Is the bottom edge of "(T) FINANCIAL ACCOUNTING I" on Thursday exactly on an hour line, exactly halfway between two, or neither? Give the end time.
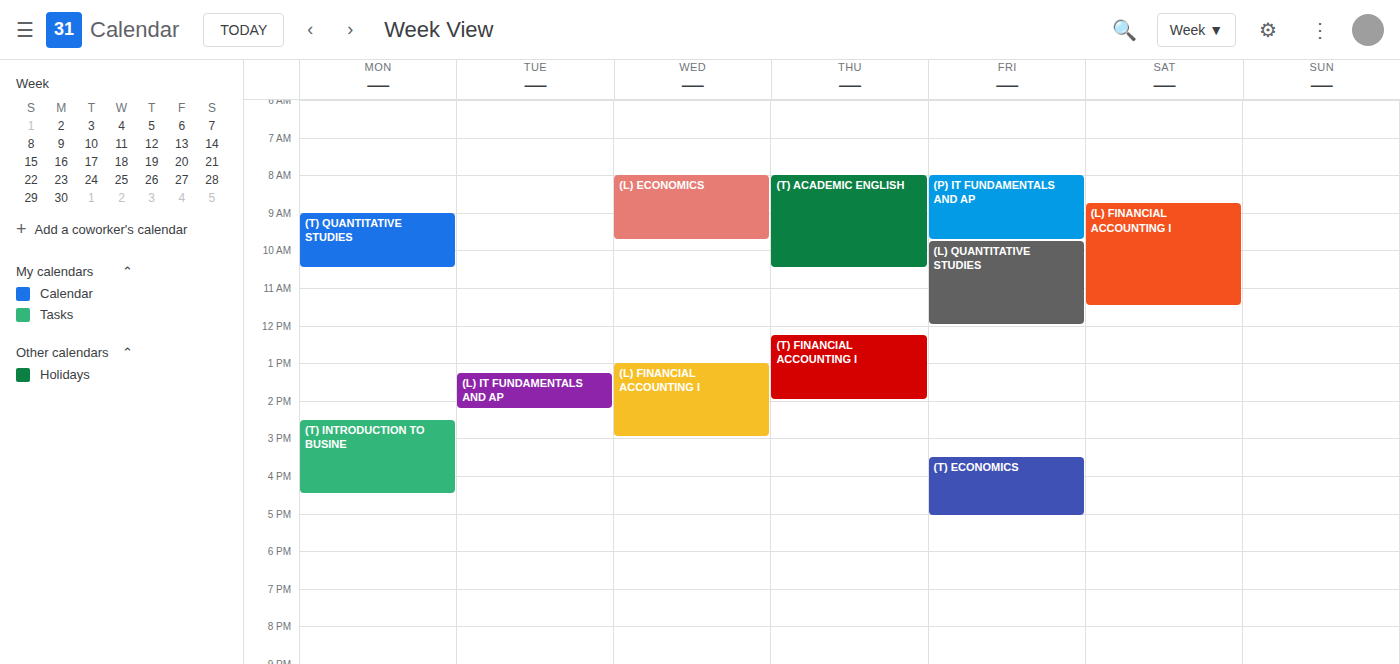
2:00 PM -- exactly on the 2 PM line.